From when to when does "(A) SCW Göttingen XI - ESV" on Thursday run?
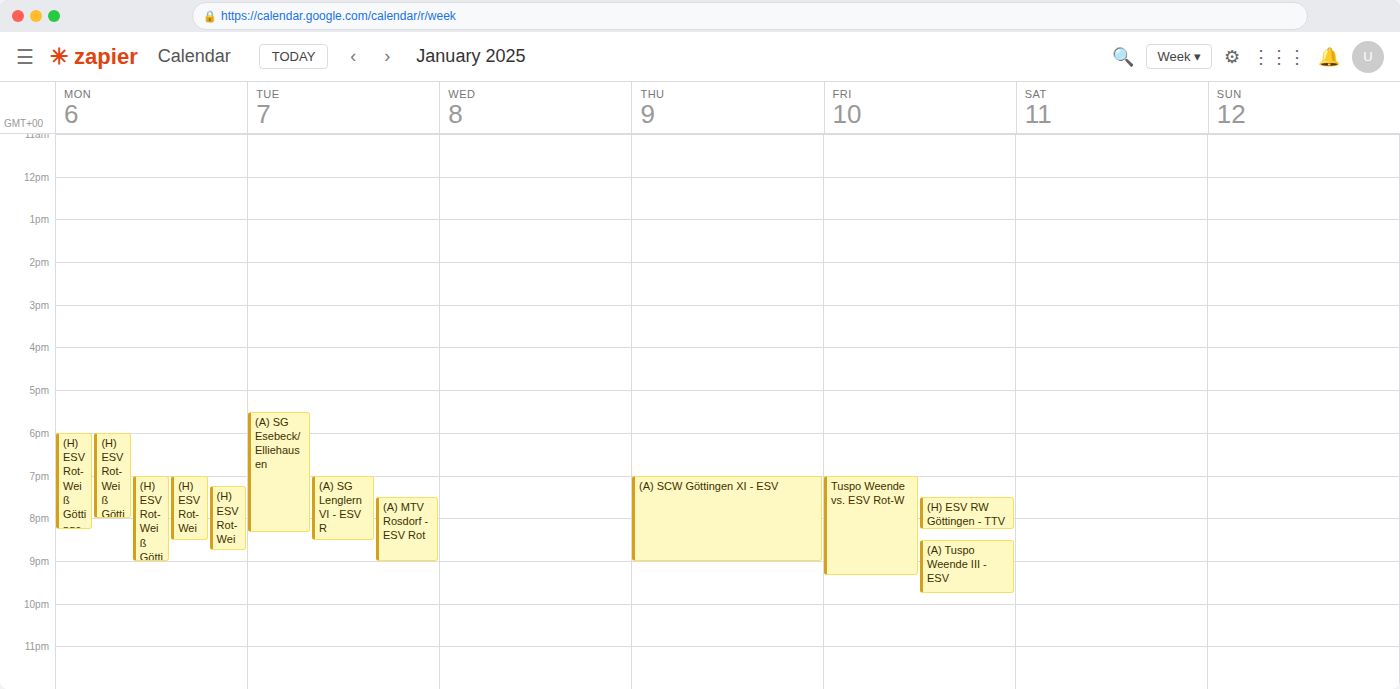
7:00 PM to 9:00 PM